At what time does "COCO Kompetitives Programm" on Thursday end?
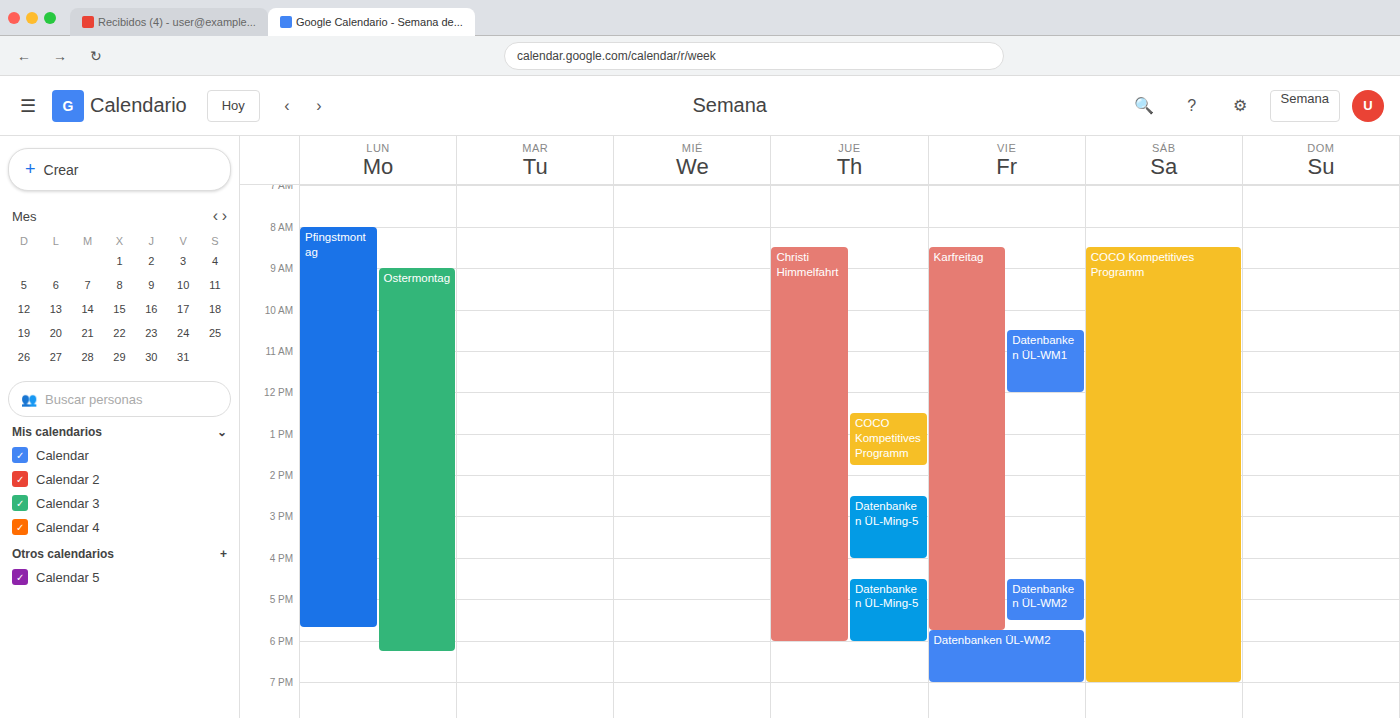
13:45